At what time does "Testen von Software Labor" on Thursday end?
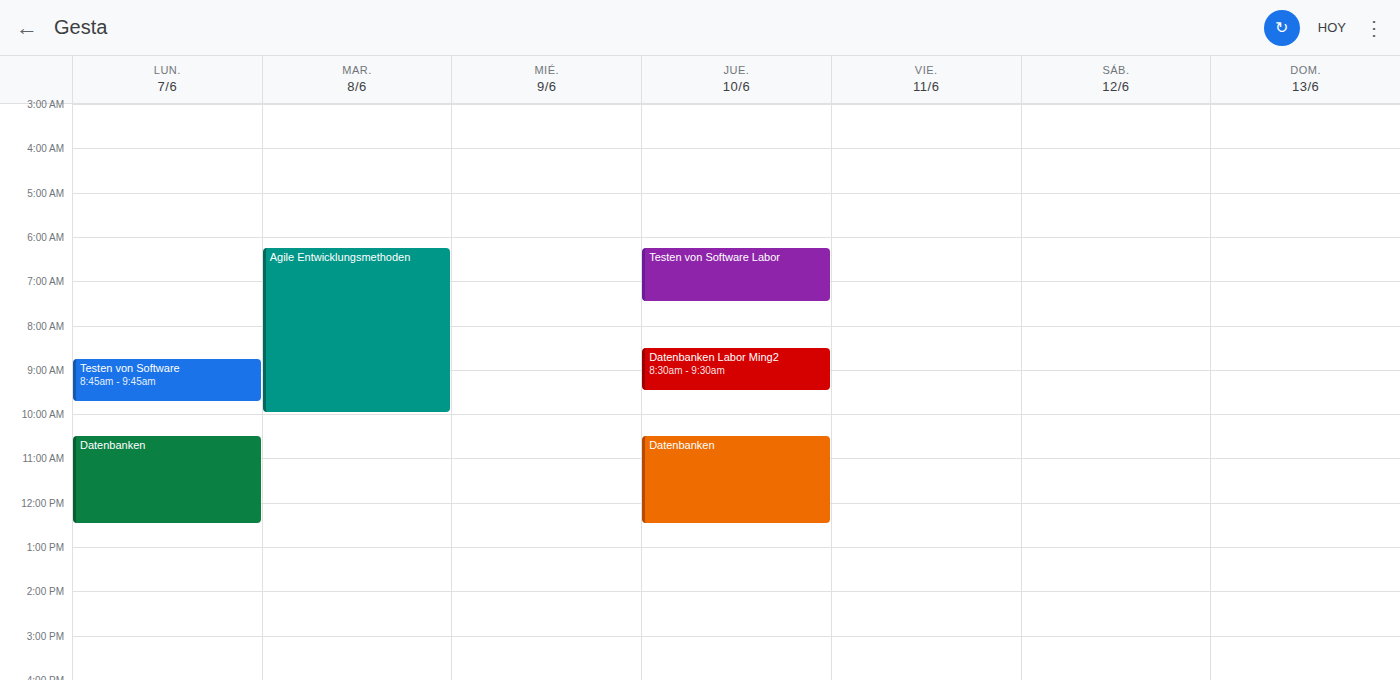
7:30 AM